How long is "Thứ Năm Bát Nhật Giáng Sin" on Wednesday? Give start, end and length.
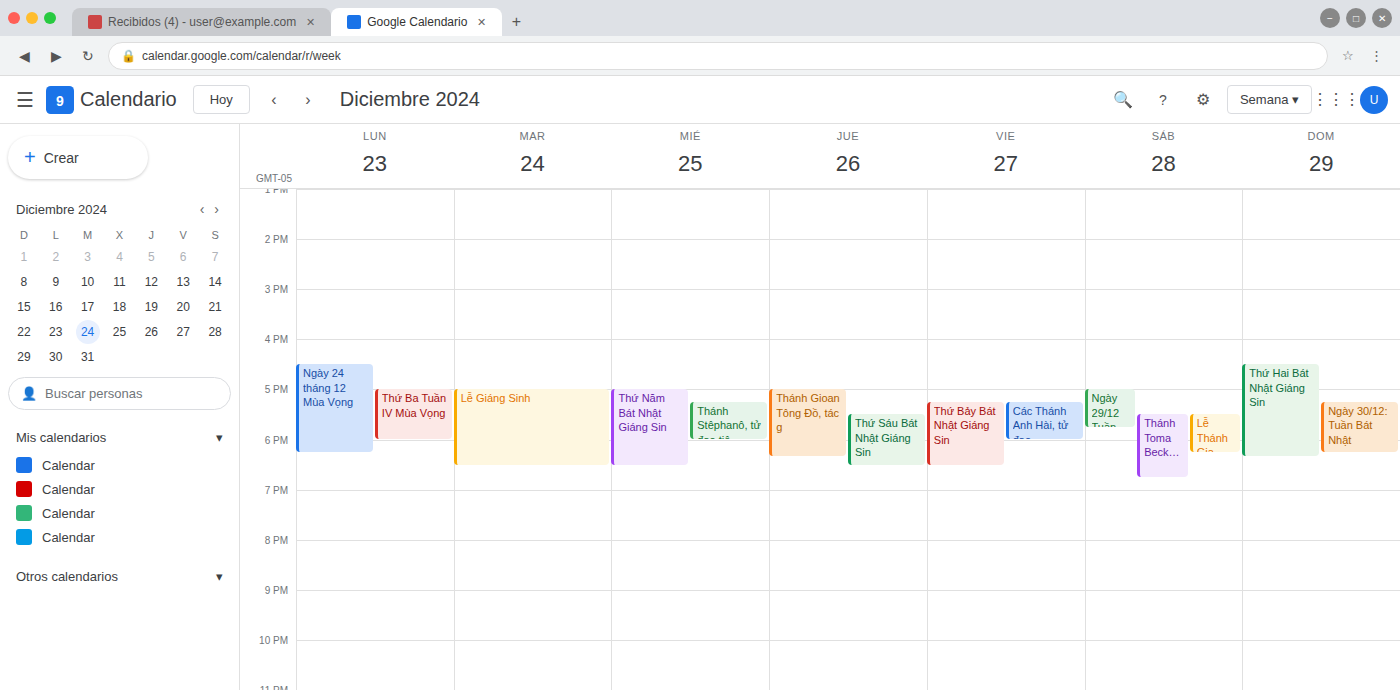
5:00 PM to 6:30 PM, 1 hour 30 minutes